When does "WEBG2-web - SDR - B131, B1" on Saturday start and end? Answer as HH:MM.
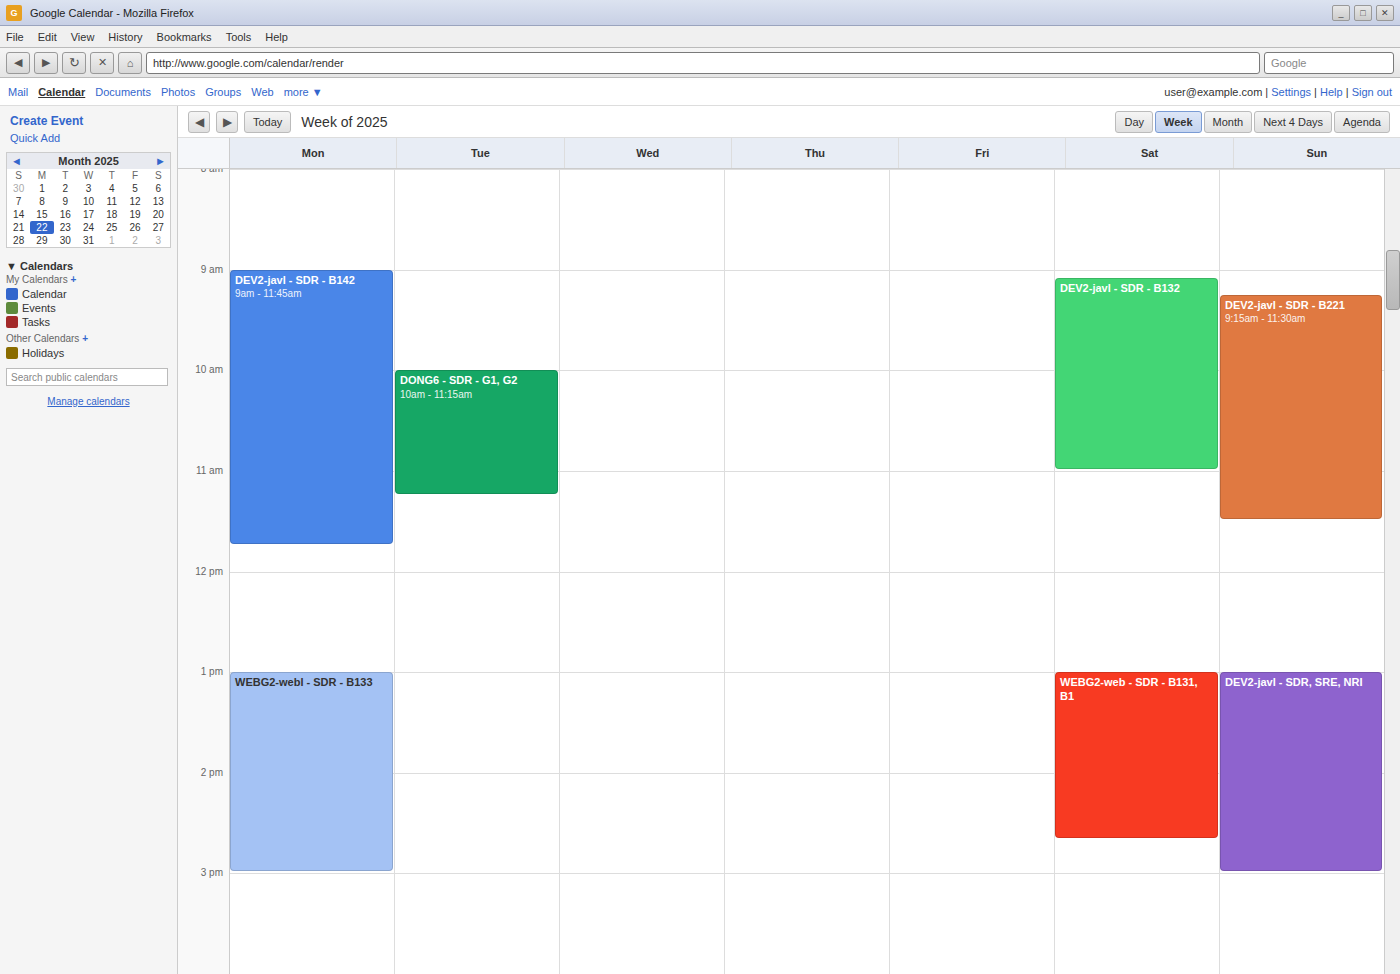
13:00 to 14:40